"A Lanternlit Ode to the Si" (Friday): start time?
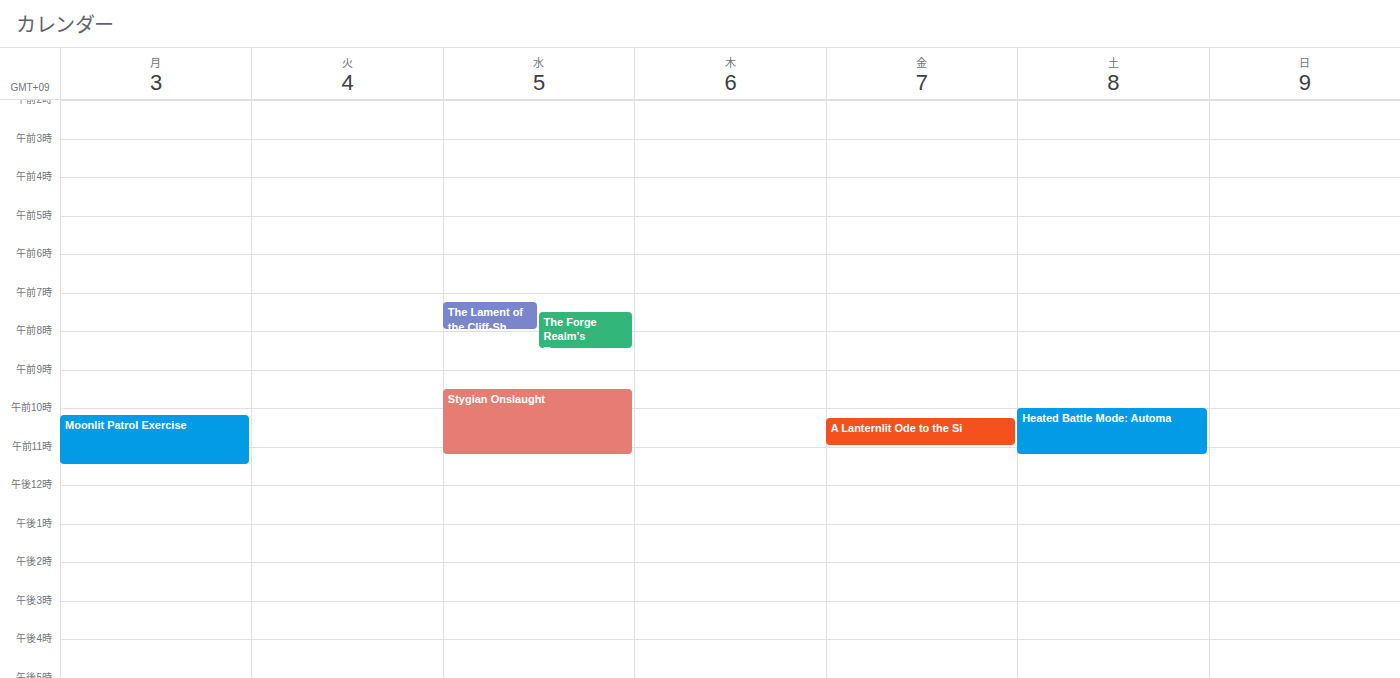
10:15 AM